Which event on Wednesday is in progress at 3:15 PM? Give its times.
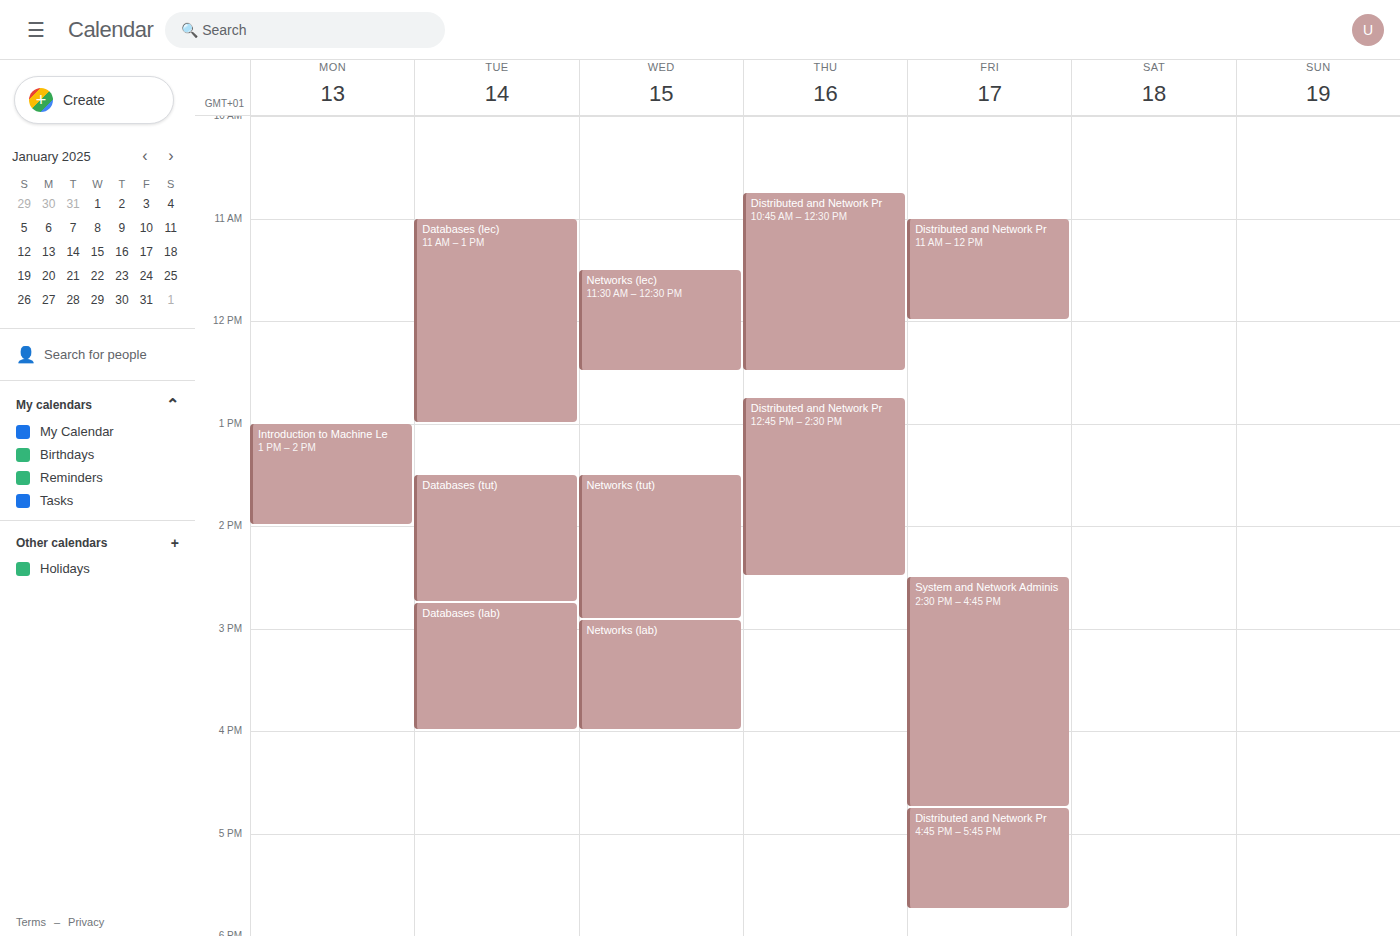
"Networks (lab)", 2:55 PM to 4:00 PM